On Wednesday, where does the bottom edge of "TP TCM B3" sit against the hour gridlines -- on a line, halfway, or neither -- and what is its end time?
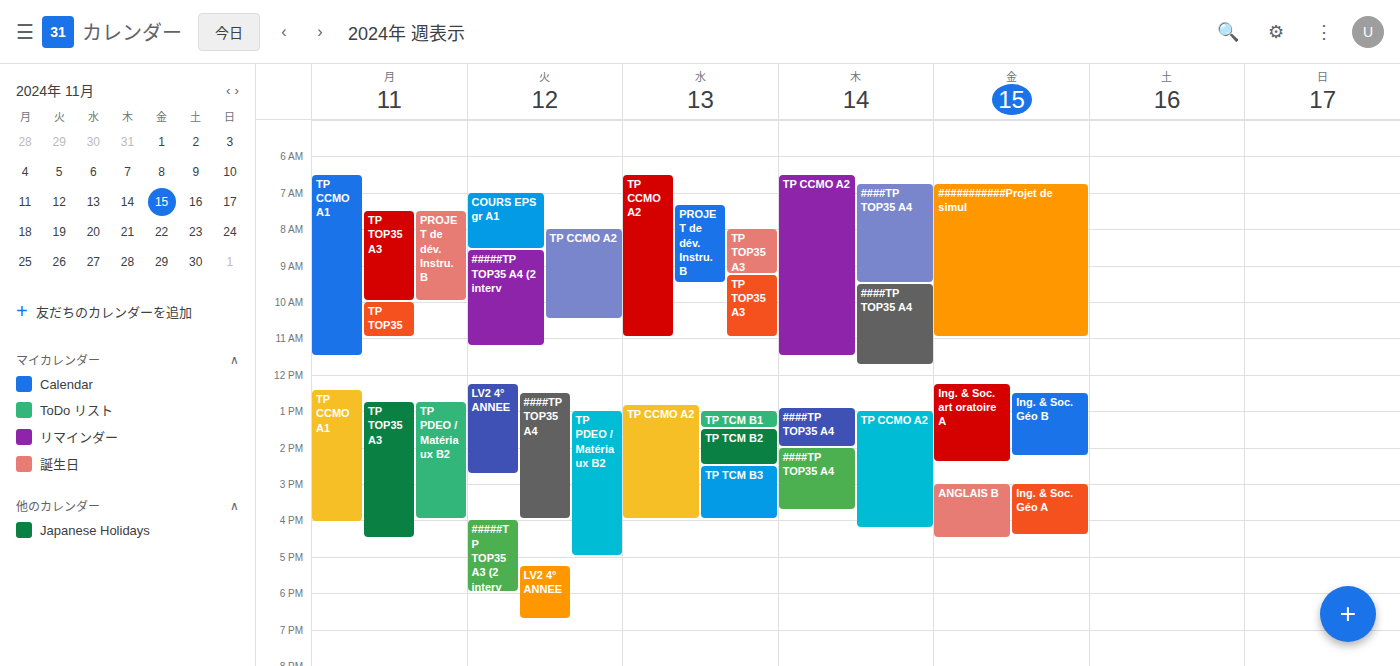
4:00 PM -- exactly on the 4 PM line.